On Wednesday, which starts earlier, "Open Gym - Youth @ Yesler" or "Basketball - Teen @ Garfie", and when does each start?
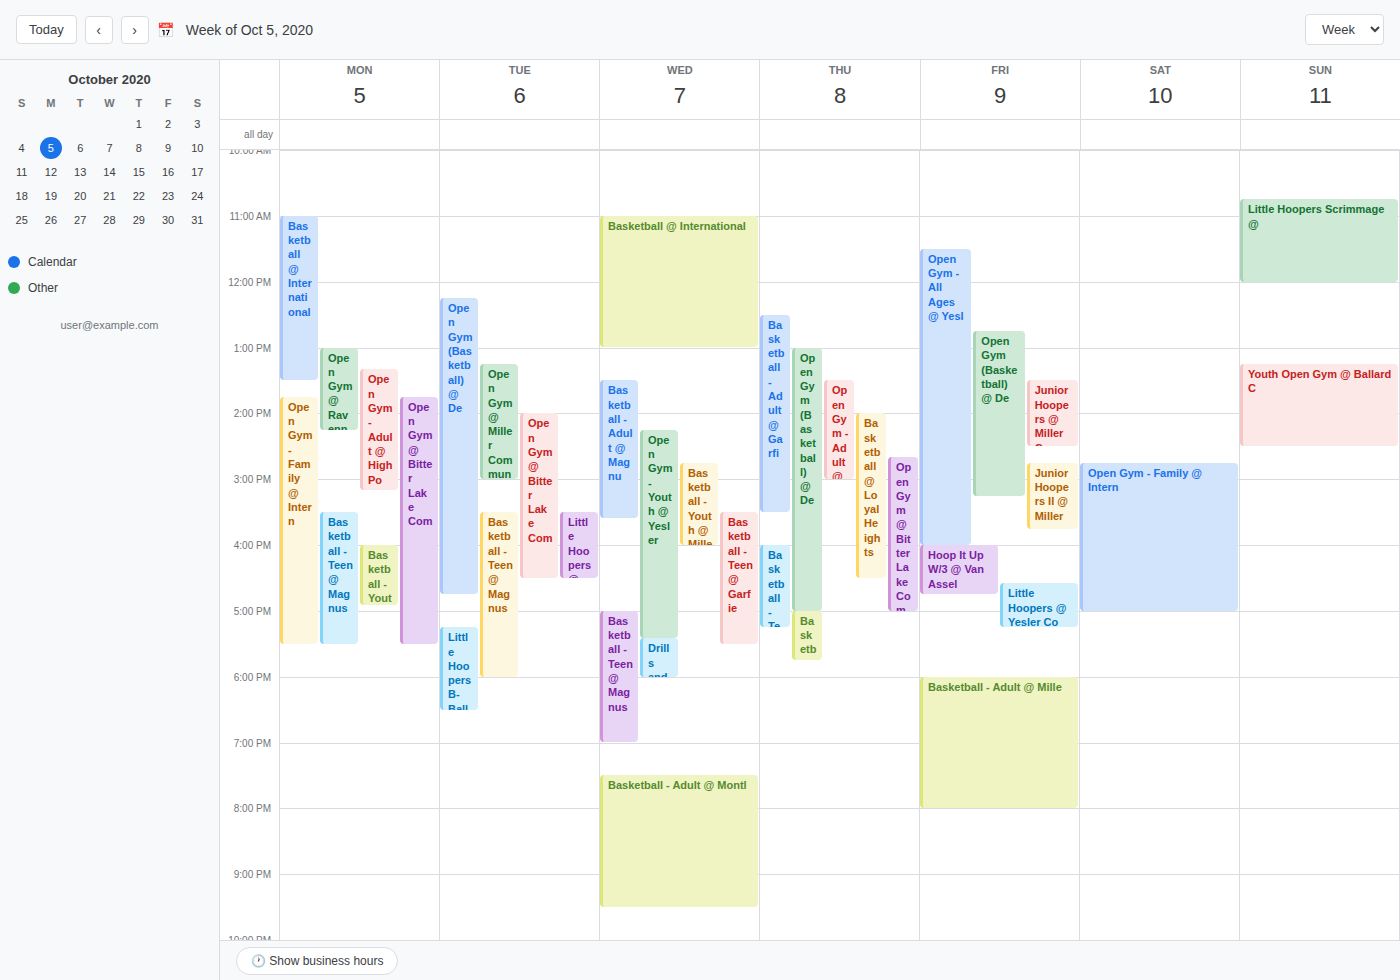
"Open Gym - Youth @ Yesler" 2:15 PM; "Basketball - Teen @ Garfie" 3:30 PM.